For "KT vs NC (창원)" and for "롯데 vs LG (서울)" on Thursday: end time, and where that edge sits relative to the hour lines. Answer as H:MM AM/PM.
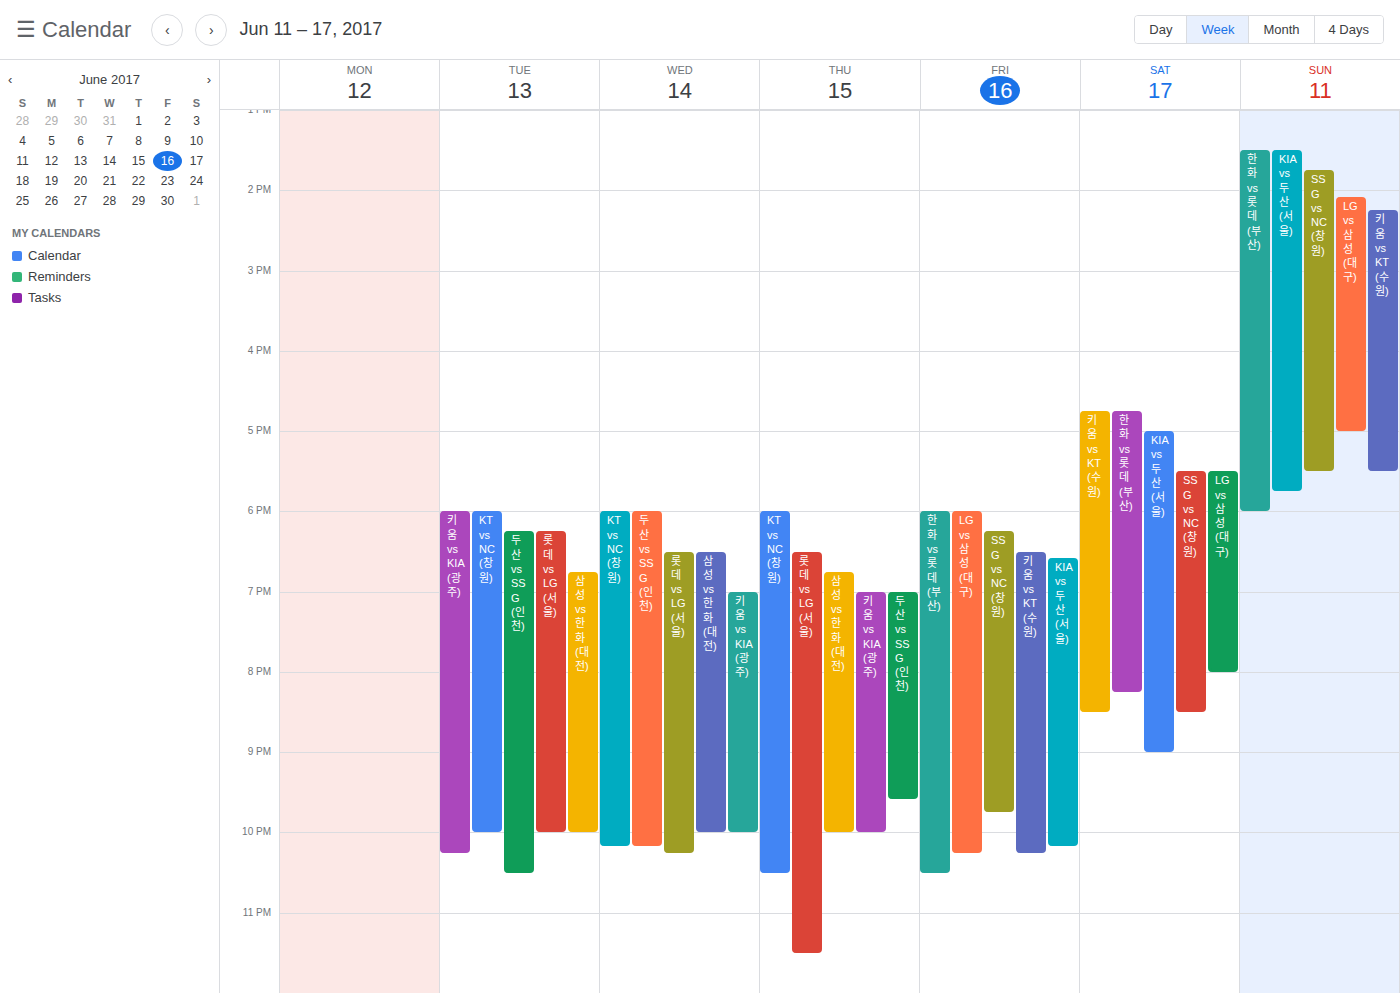
"KT vs NC (창원)": 10:30 PM, halfway between the 10 PM and 11 PM lines. "롯데 vs LG (서울)": 11:30 PM, halfway between the 11 PM and 12 AM lines.